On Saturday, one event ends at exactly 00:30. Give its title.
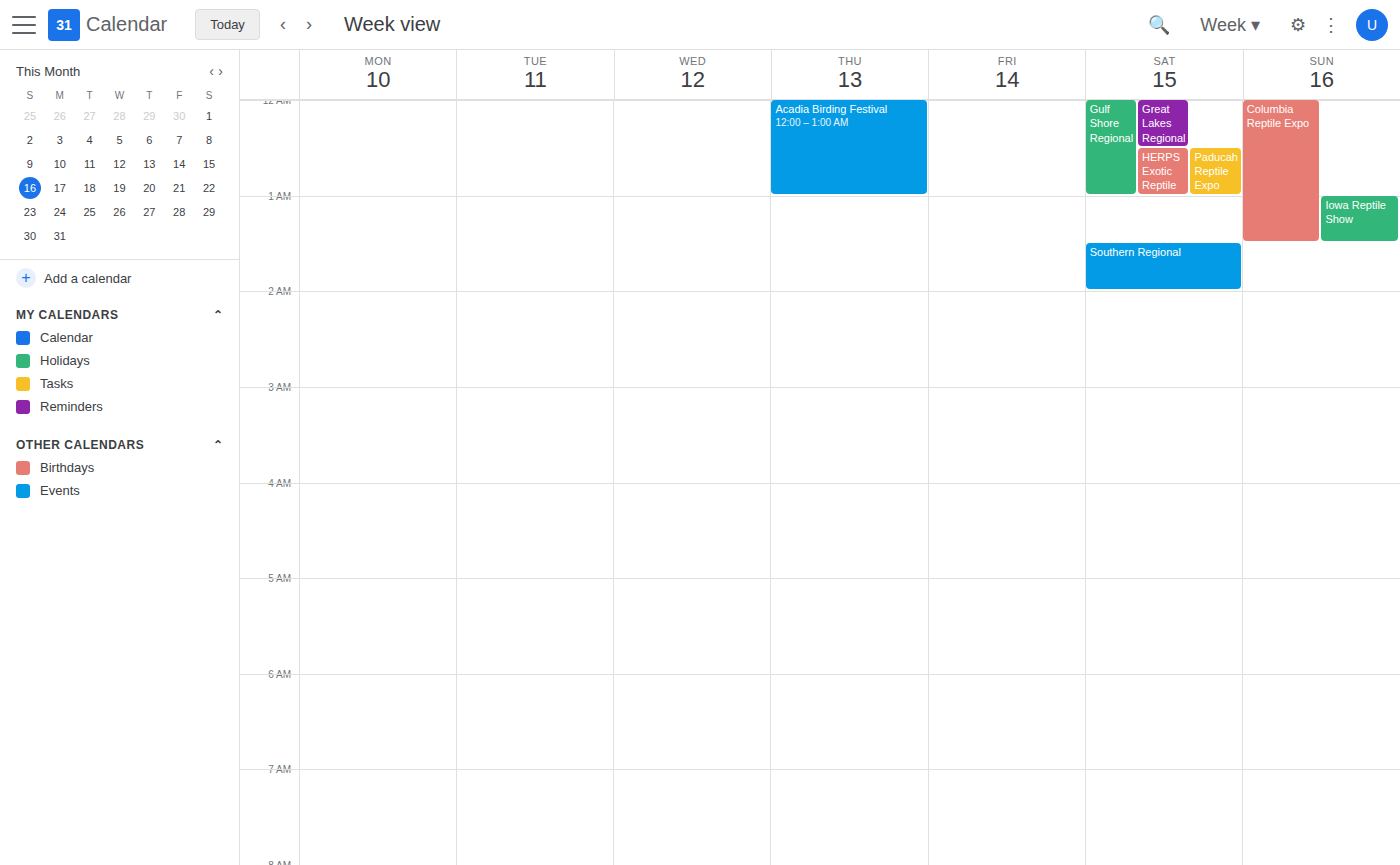
"Great Lakes Regional"